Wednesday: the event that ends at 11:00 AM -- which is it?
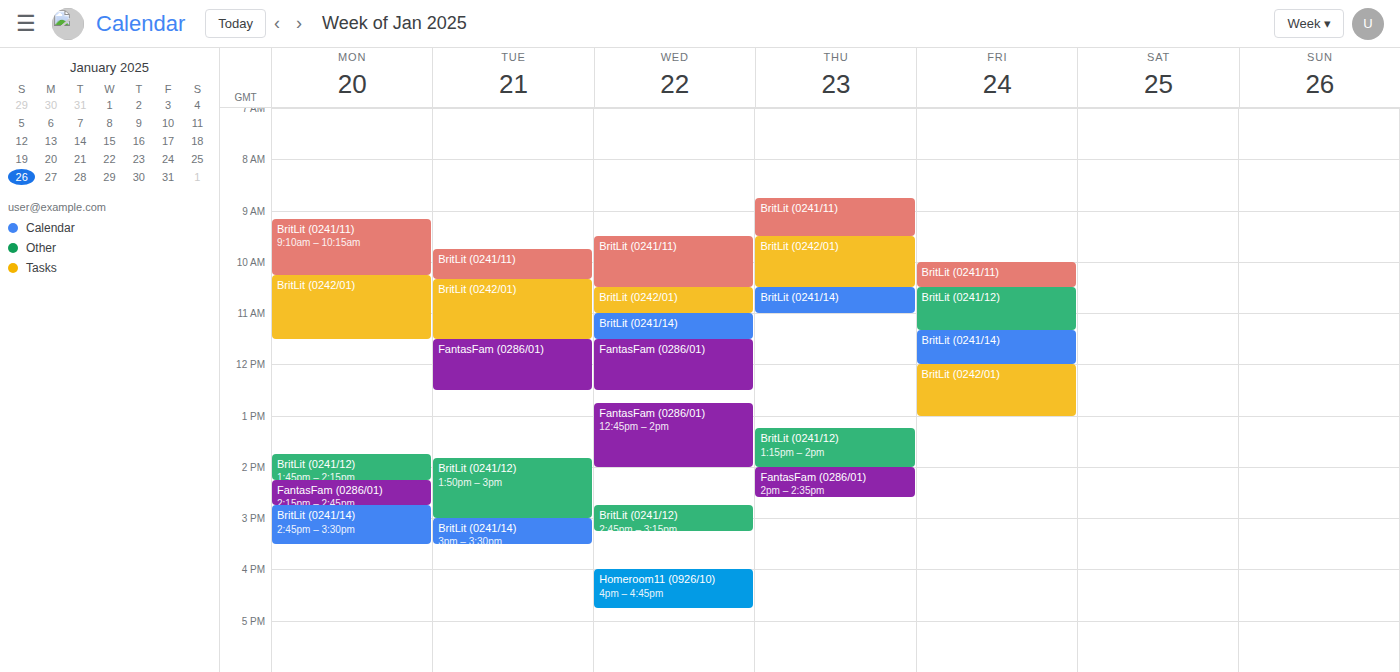
"BritLit (0242/01)"